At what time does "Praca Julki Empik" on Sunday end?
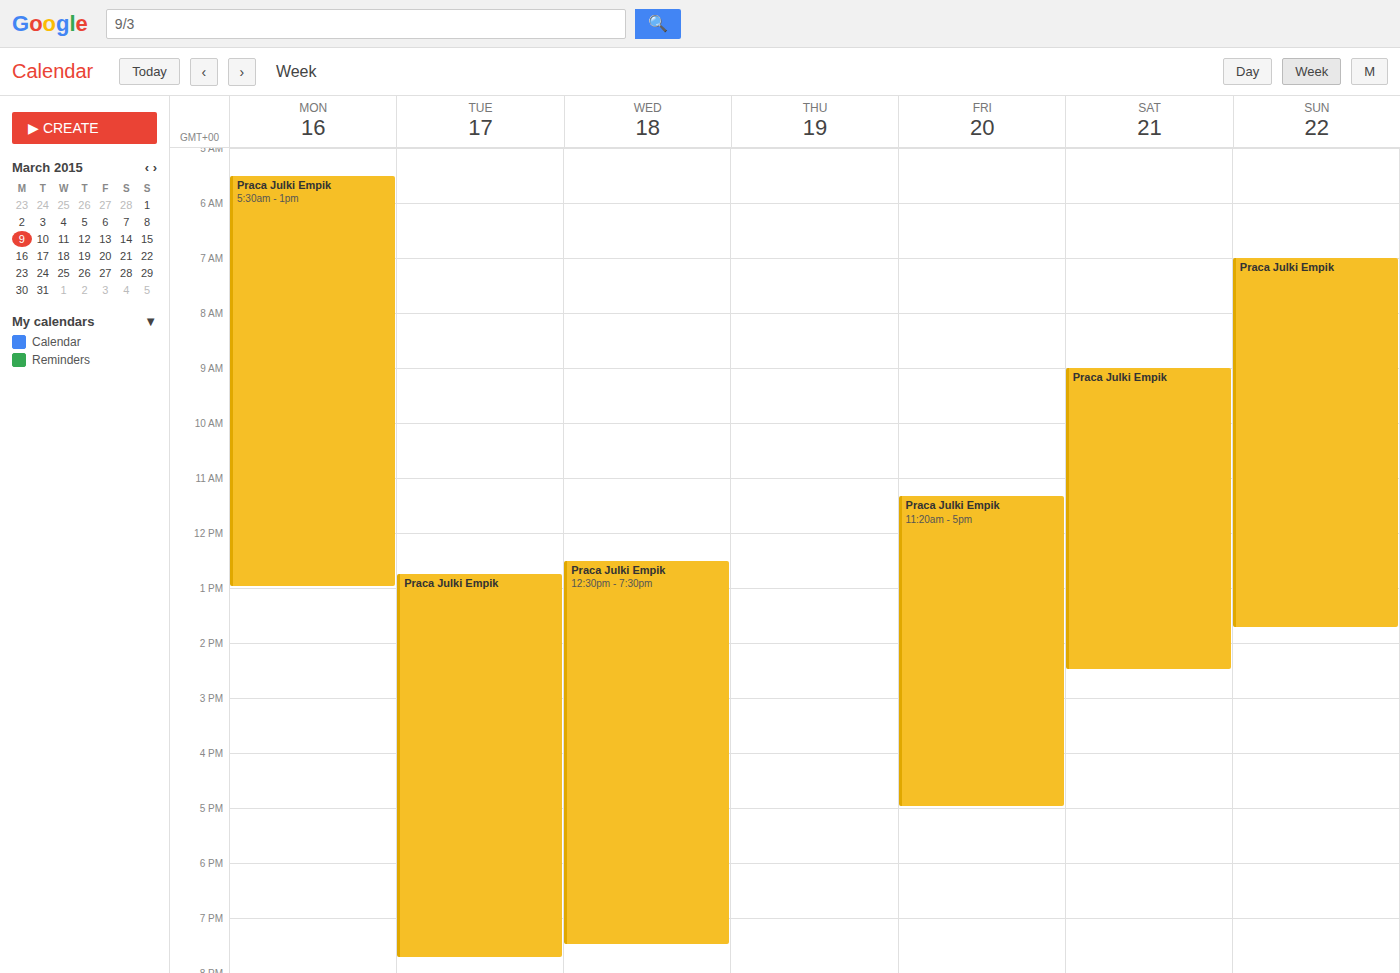
1:45 PM